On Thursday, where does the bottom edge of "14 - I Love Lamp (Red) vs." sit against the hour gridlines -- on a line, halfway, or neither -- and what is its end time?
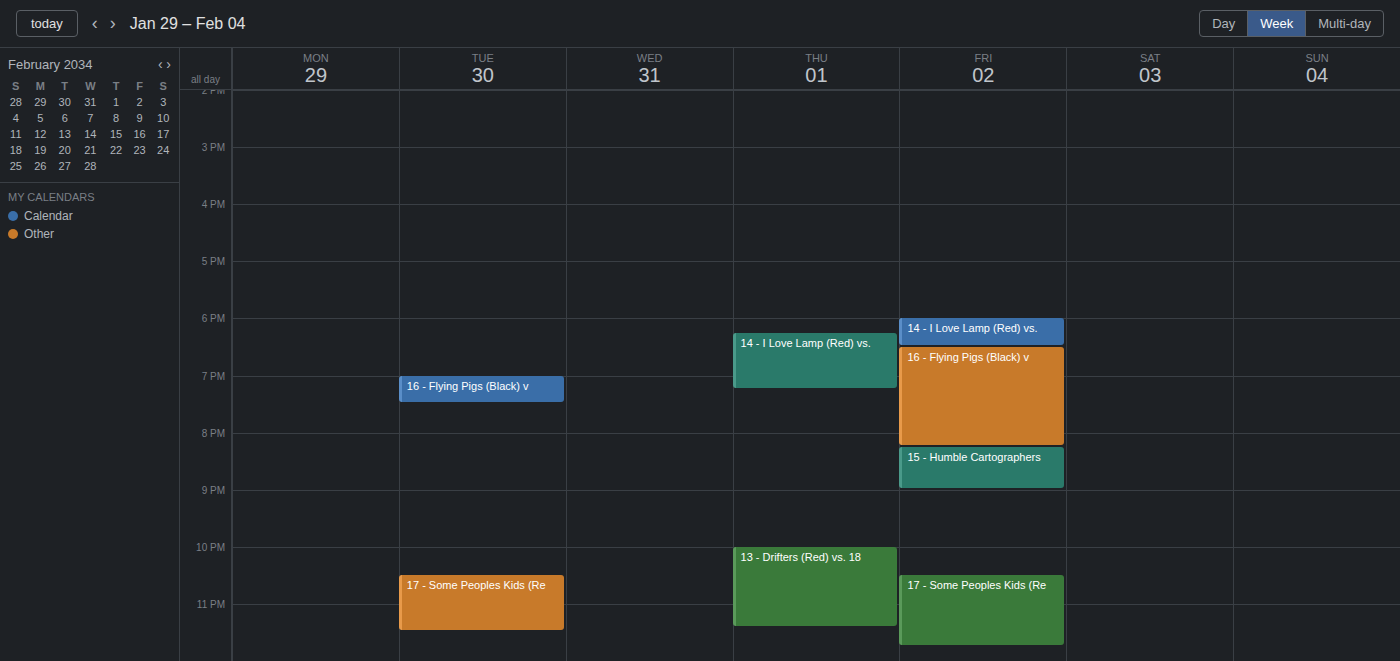
7:15 PM -- neither: a quarter of the way from the 7 PM line to the 8 PM line.